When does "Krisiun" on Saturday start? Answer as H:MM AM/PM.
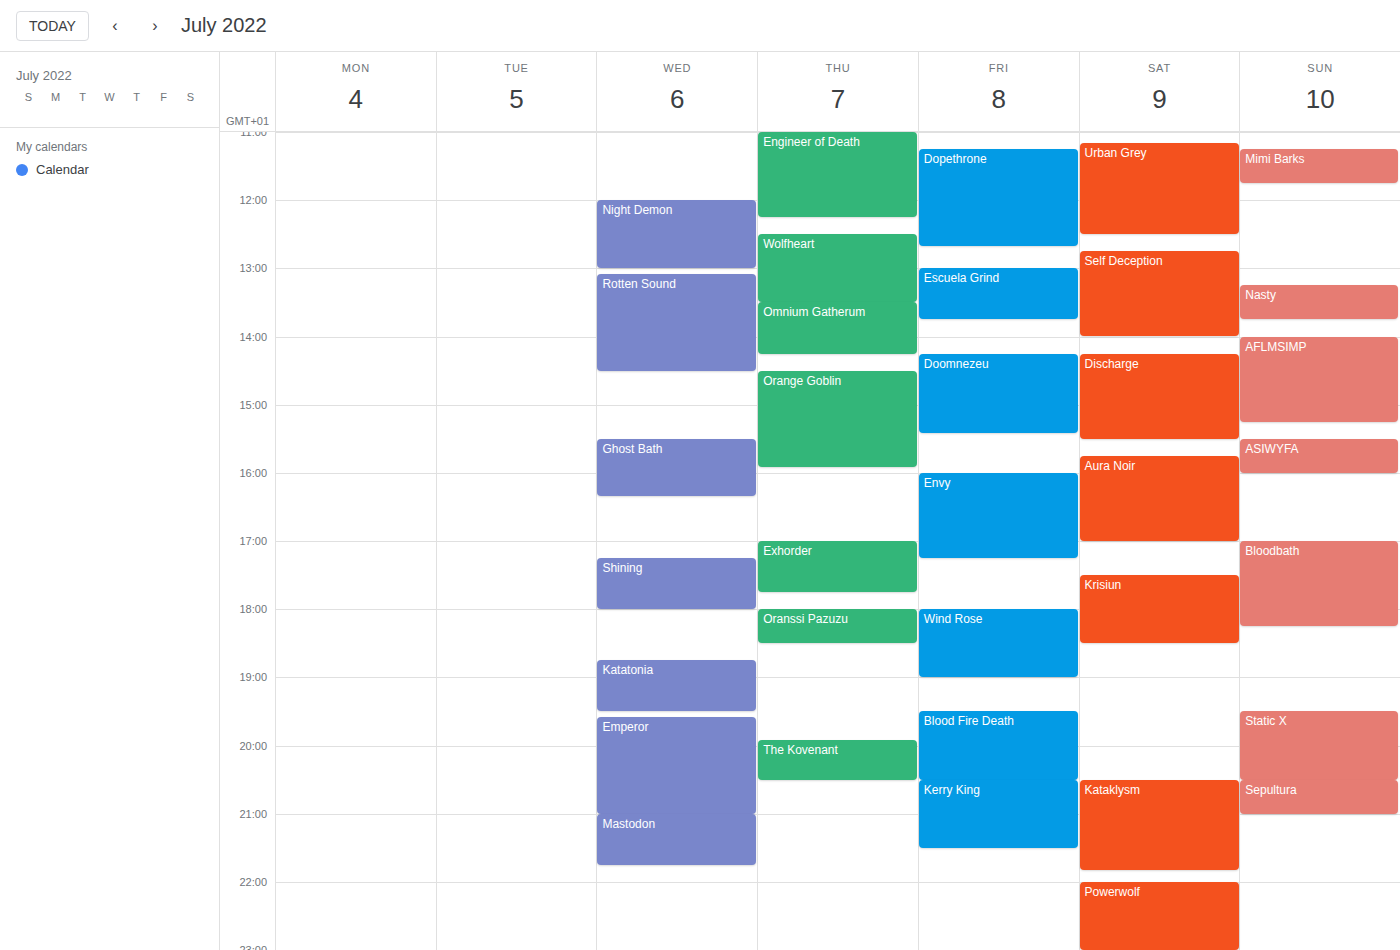
5:30 PM